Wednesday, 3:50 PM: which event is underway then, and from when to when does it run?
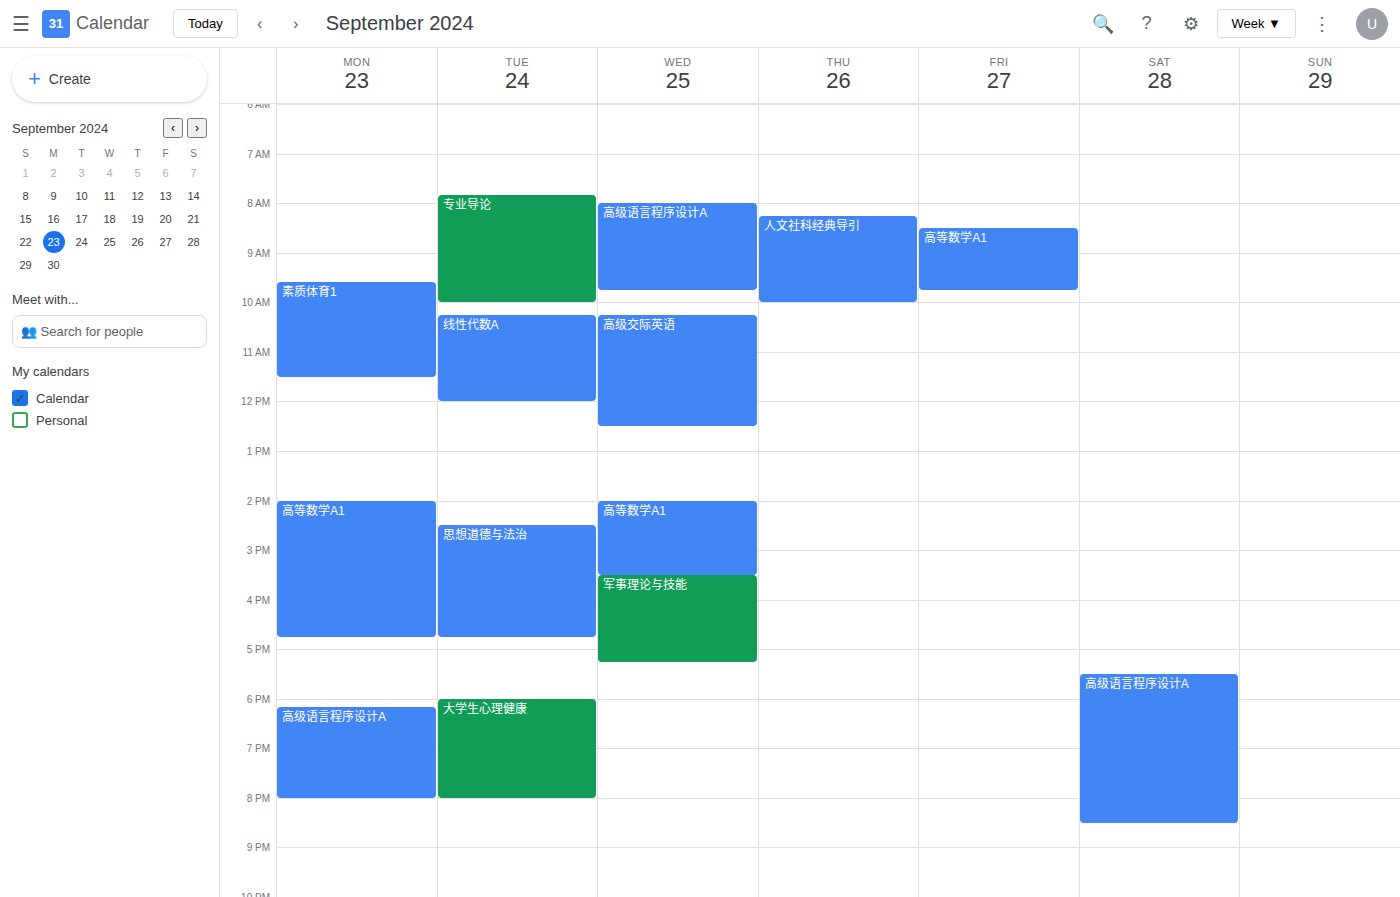
"军事理论与技能", 3:30 PM to 5:15 PM